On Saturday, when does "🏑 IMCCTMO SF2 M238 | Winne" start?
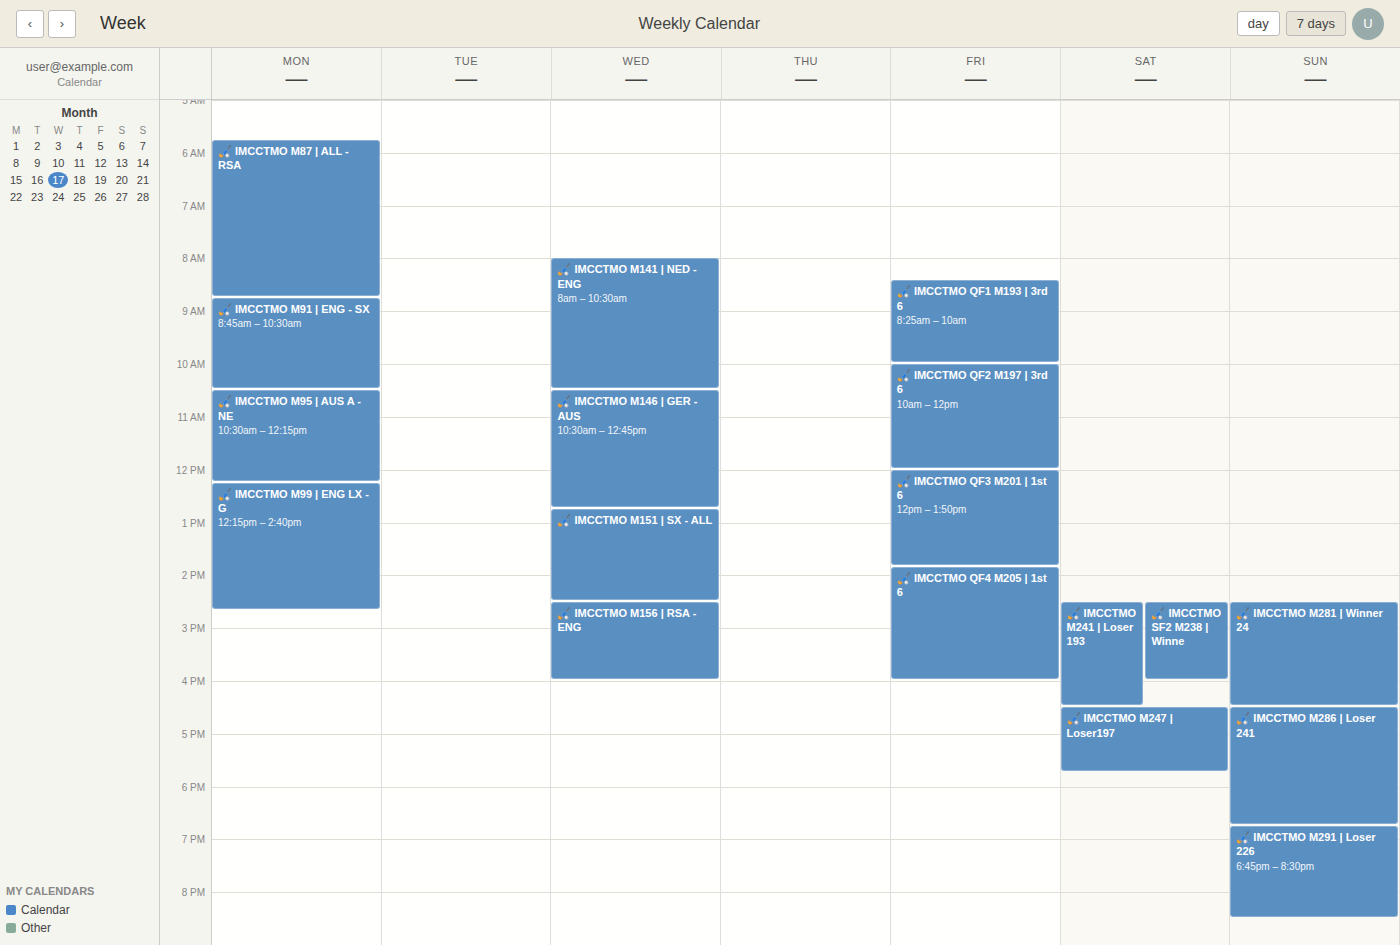
2:30 PM